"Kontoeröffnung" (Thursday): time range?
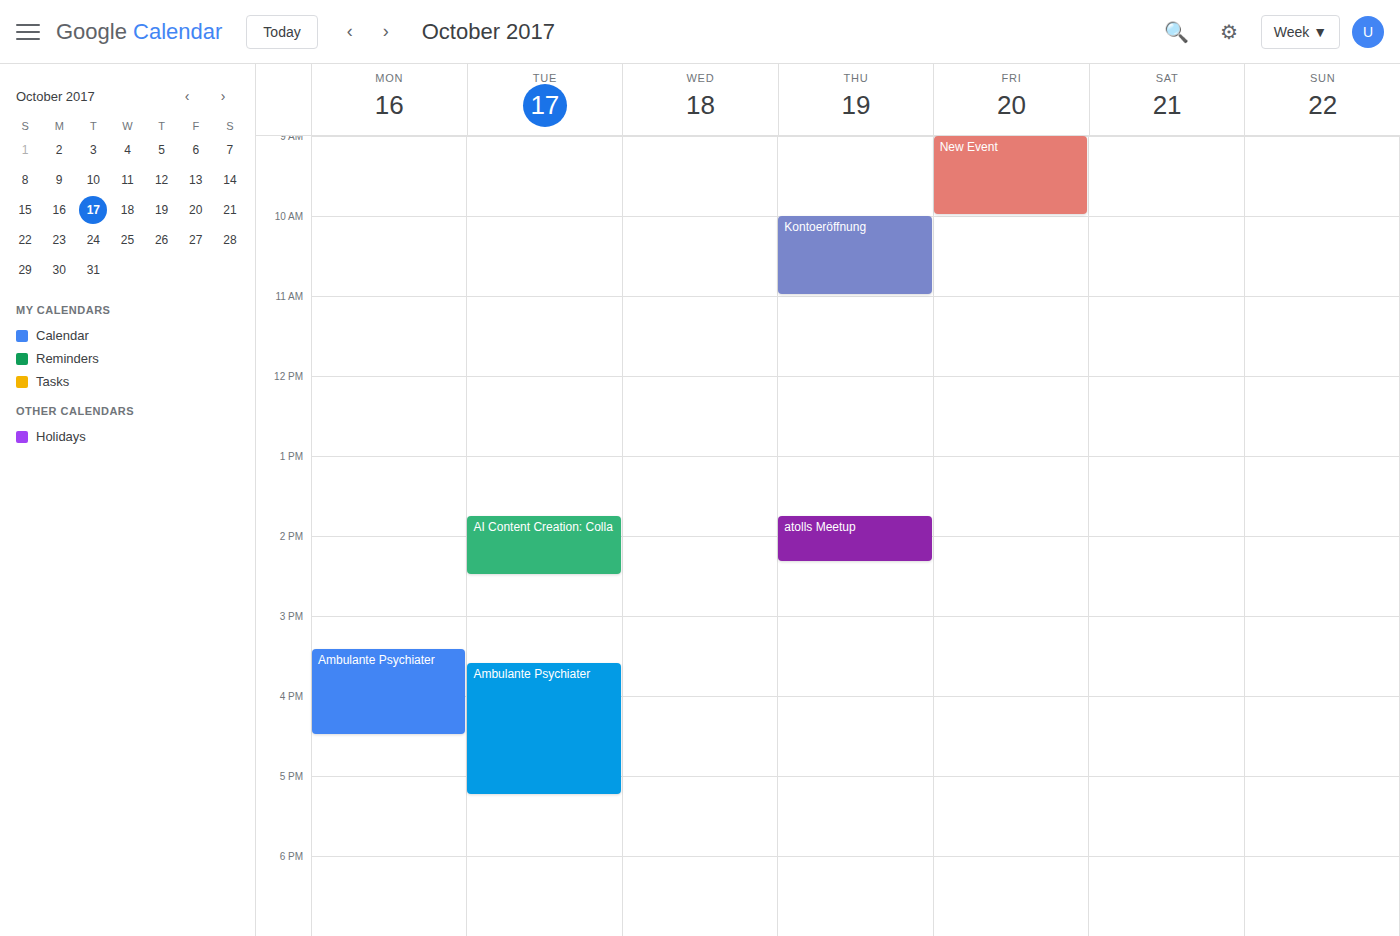
10:00 AM to 11:00 AM